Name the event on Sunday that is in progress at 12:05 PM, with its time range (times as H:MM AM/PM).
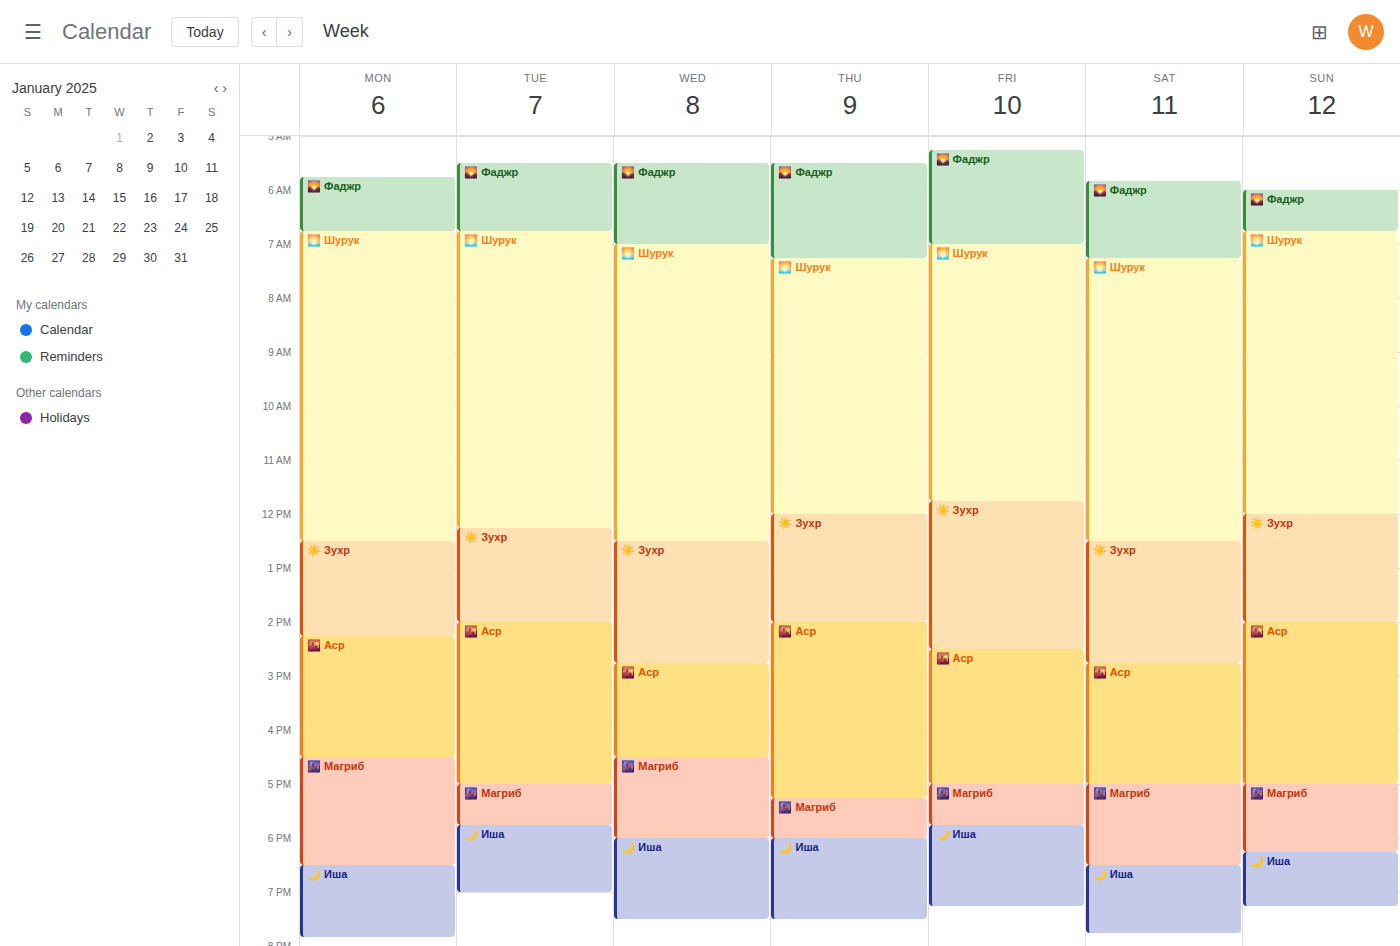
"☀️ Зухр", 12:00 PM to 2:00 PM